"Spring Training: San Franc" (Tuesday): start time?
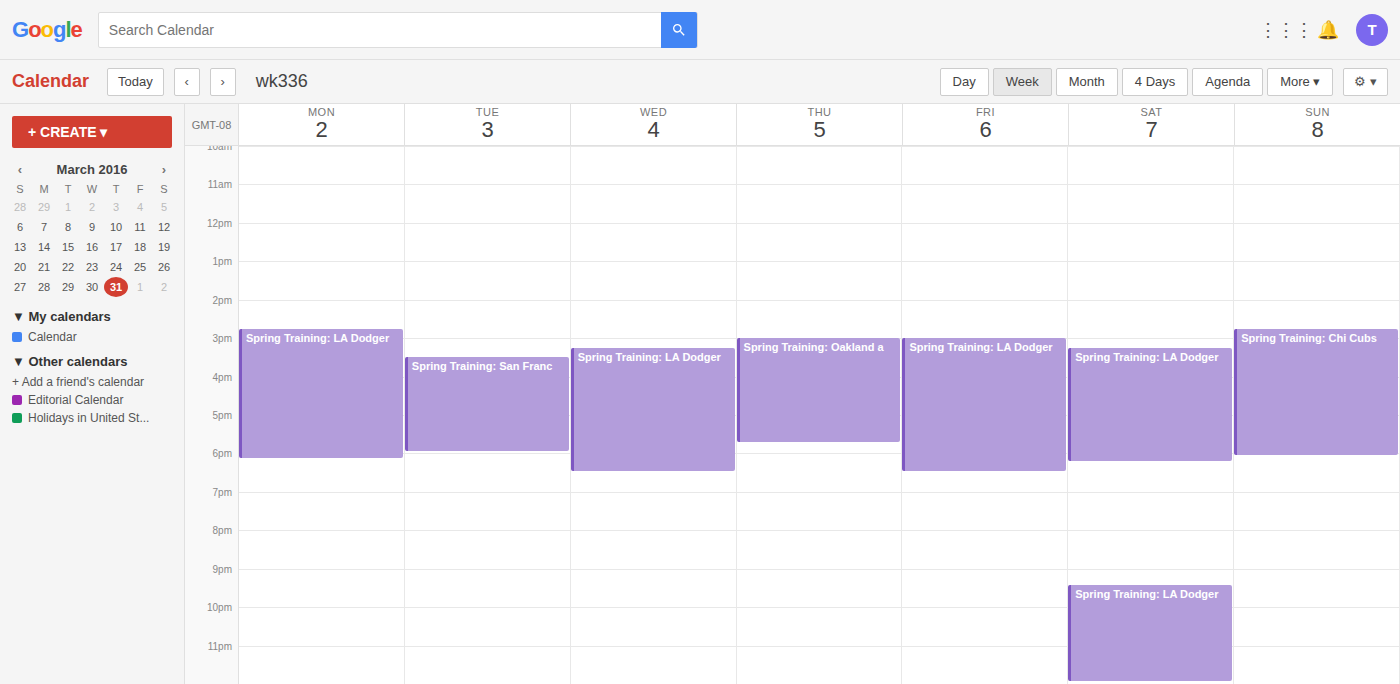
3:30 PM